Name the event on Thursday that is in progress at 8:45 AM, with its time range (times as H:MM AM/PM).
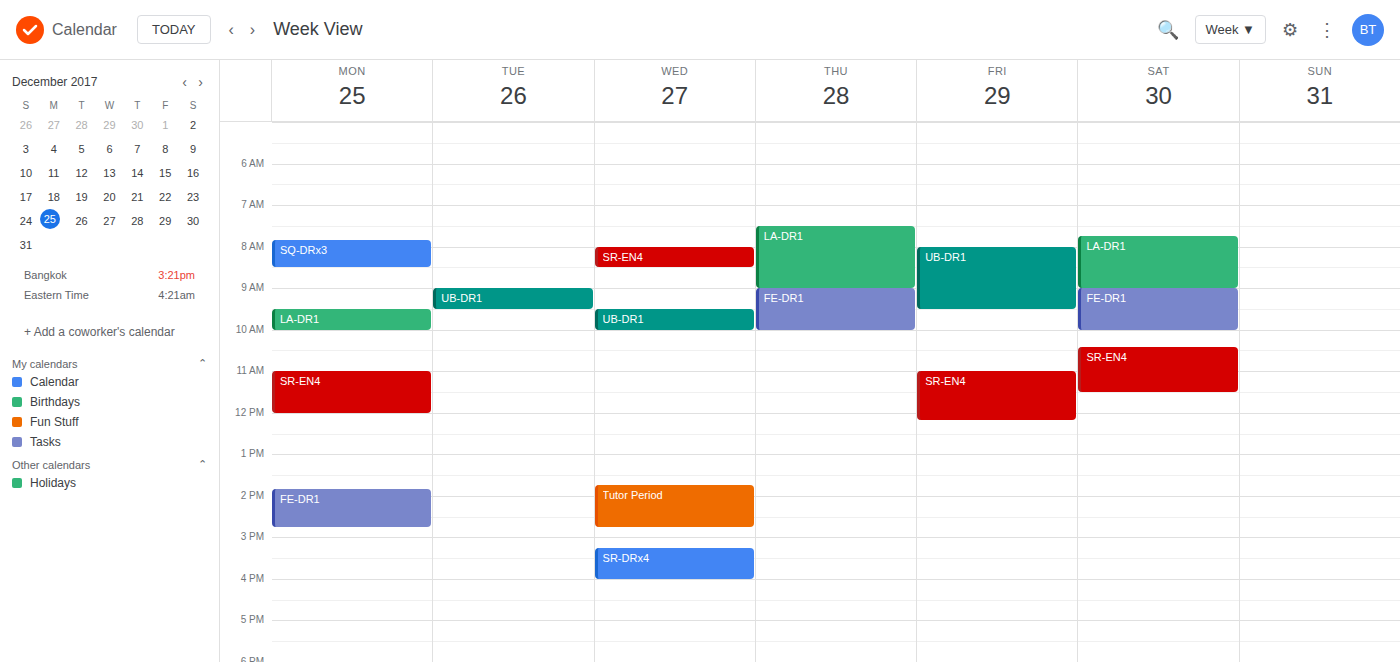
"LA-DR1", 7:30 AM to 9:00 AM